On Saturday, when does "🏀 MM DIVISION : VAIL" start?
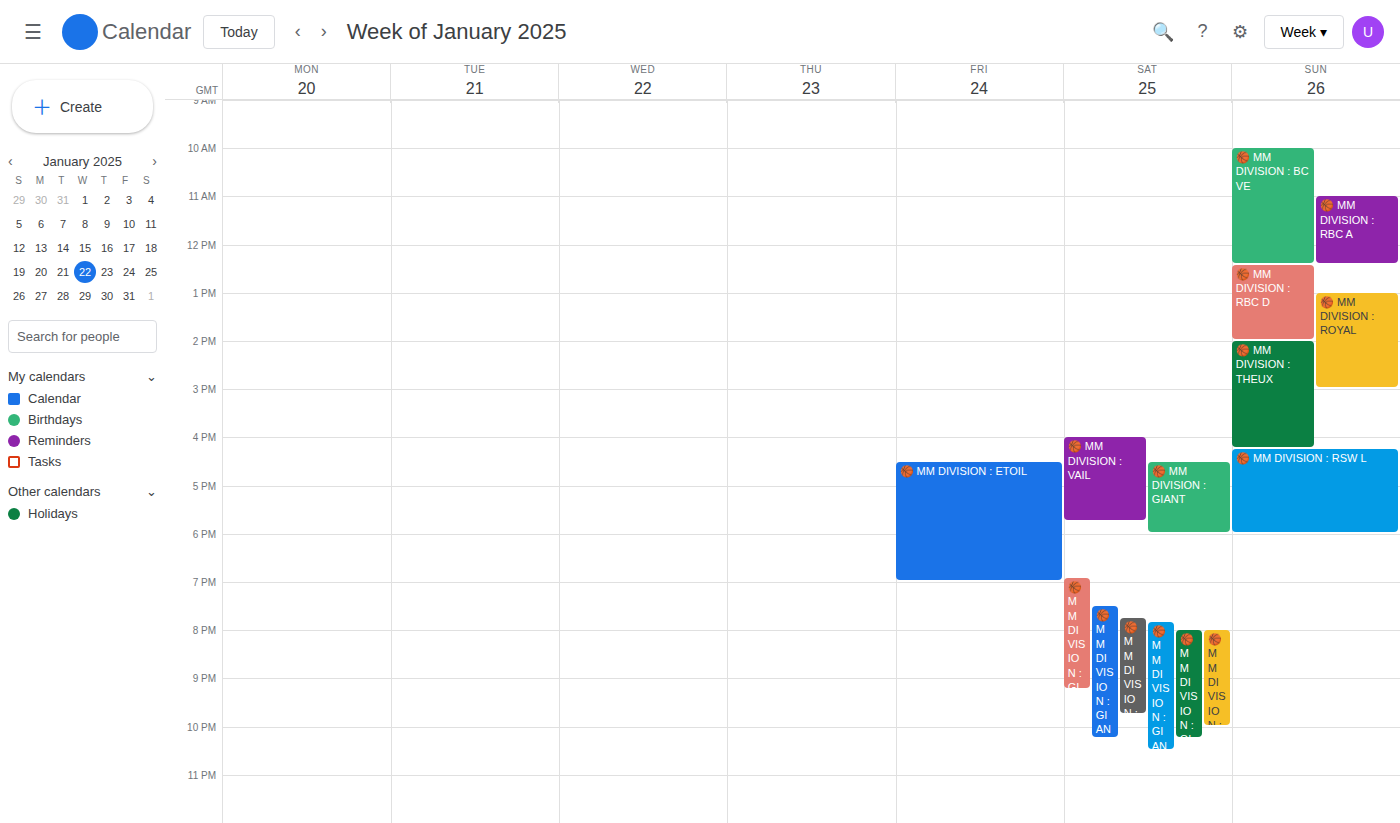
4:00 PM